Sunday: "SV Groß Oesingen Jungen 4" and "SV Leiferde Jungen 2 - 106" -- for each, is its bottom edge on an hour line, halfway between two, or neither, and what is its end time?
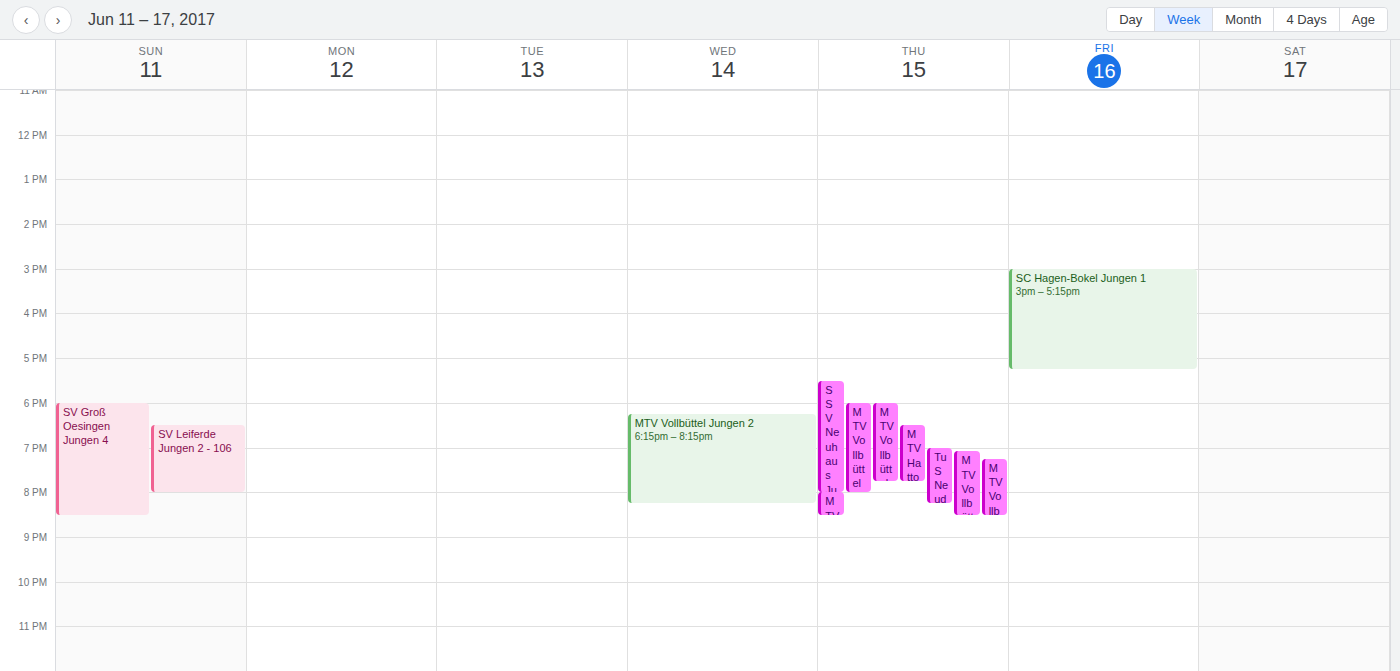
"SV Groß Oesingen Jungen 4": 8:30 PM, halfway between the 8 PM and 9 PM lines. "SV Leiferde Jungen 2 - 106": 8:00 PM, exactly on the 8 PM line.